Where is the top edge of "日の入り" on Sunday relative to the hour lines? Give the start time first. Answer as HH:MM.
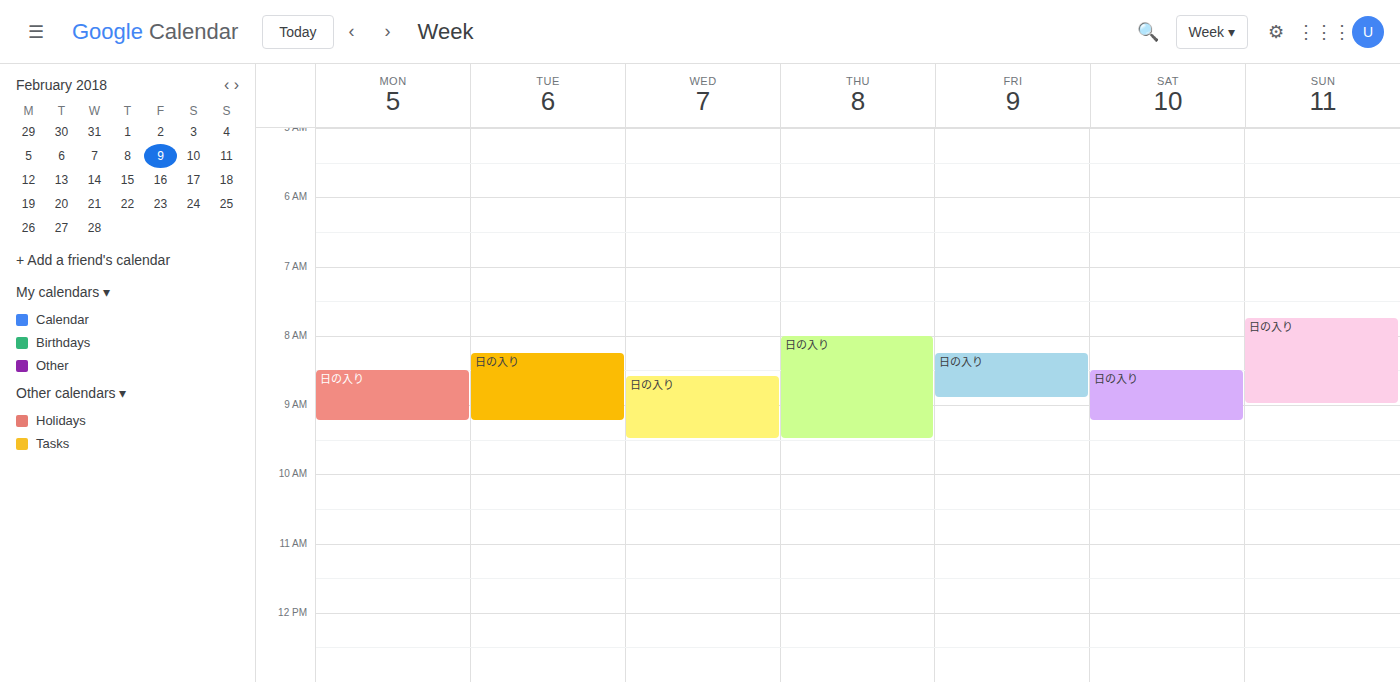
07:45 -- neither: three quarters of the way from the 07:00 line to the 08:00 line.